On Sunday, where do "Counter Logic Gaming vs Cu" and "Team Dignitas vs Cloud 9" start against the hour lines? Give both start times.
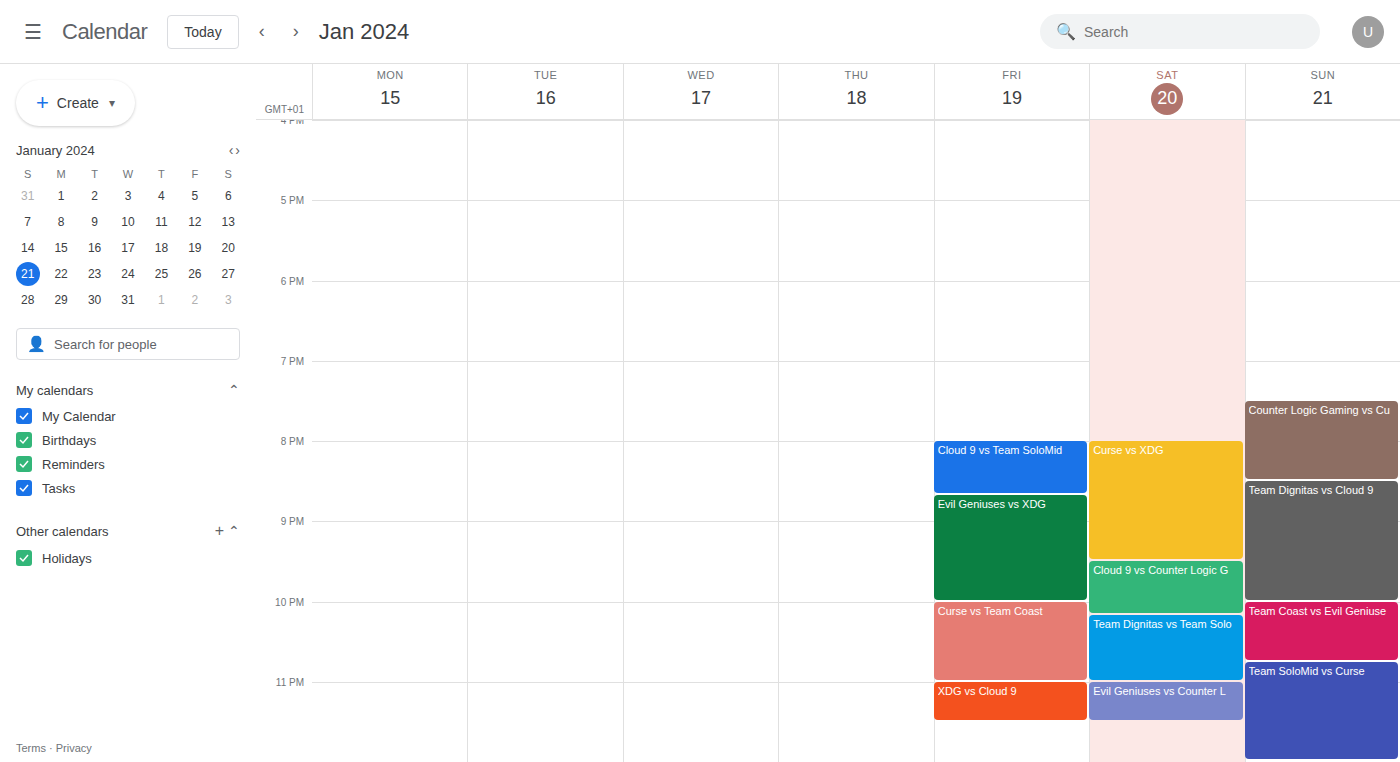
"Counter Logic Gaming vs Cu": 7:30 PM, halfway between the 7 PM and 8 PM lines. "Team Dignitas vs Cloud 9": 8:30 PM, halfway between the 8 PM and 9 PM lines.